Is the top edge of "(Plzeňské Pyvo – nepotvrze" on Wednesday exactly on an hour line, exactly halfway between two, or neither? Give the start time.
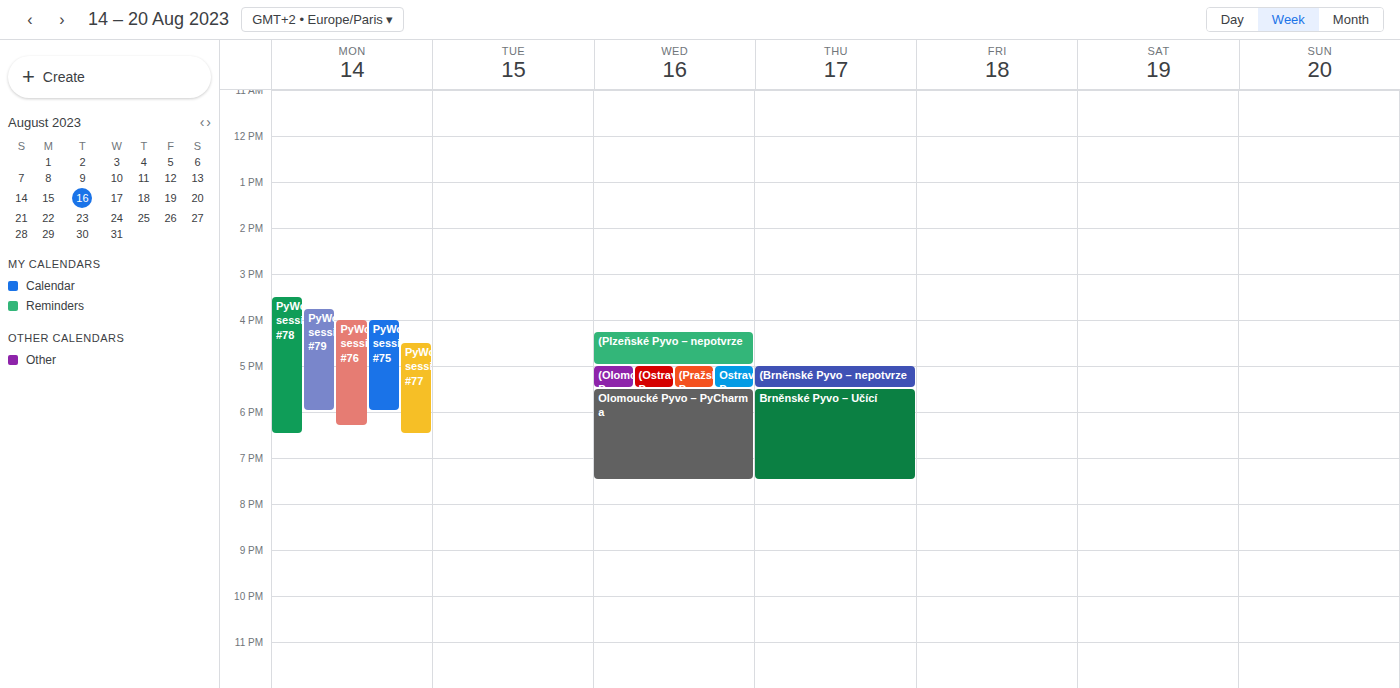
4:15 PM -- neither: a quarter of the way from the 4 PM line to the 5 PM line.